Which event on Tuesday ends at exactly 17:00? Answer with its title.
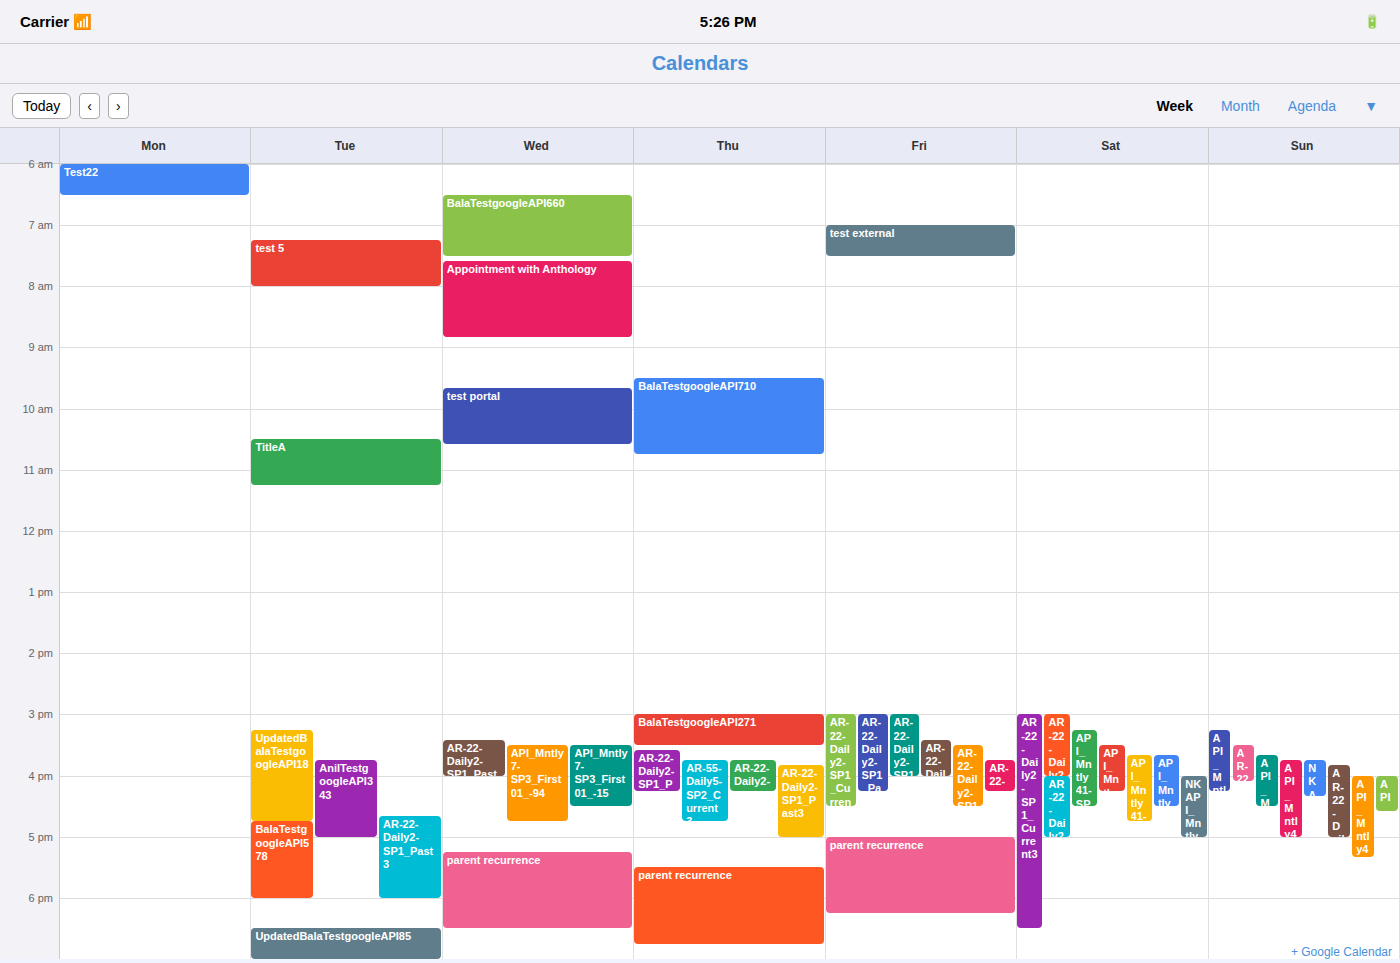
"AnilTestgoogleAPI343"